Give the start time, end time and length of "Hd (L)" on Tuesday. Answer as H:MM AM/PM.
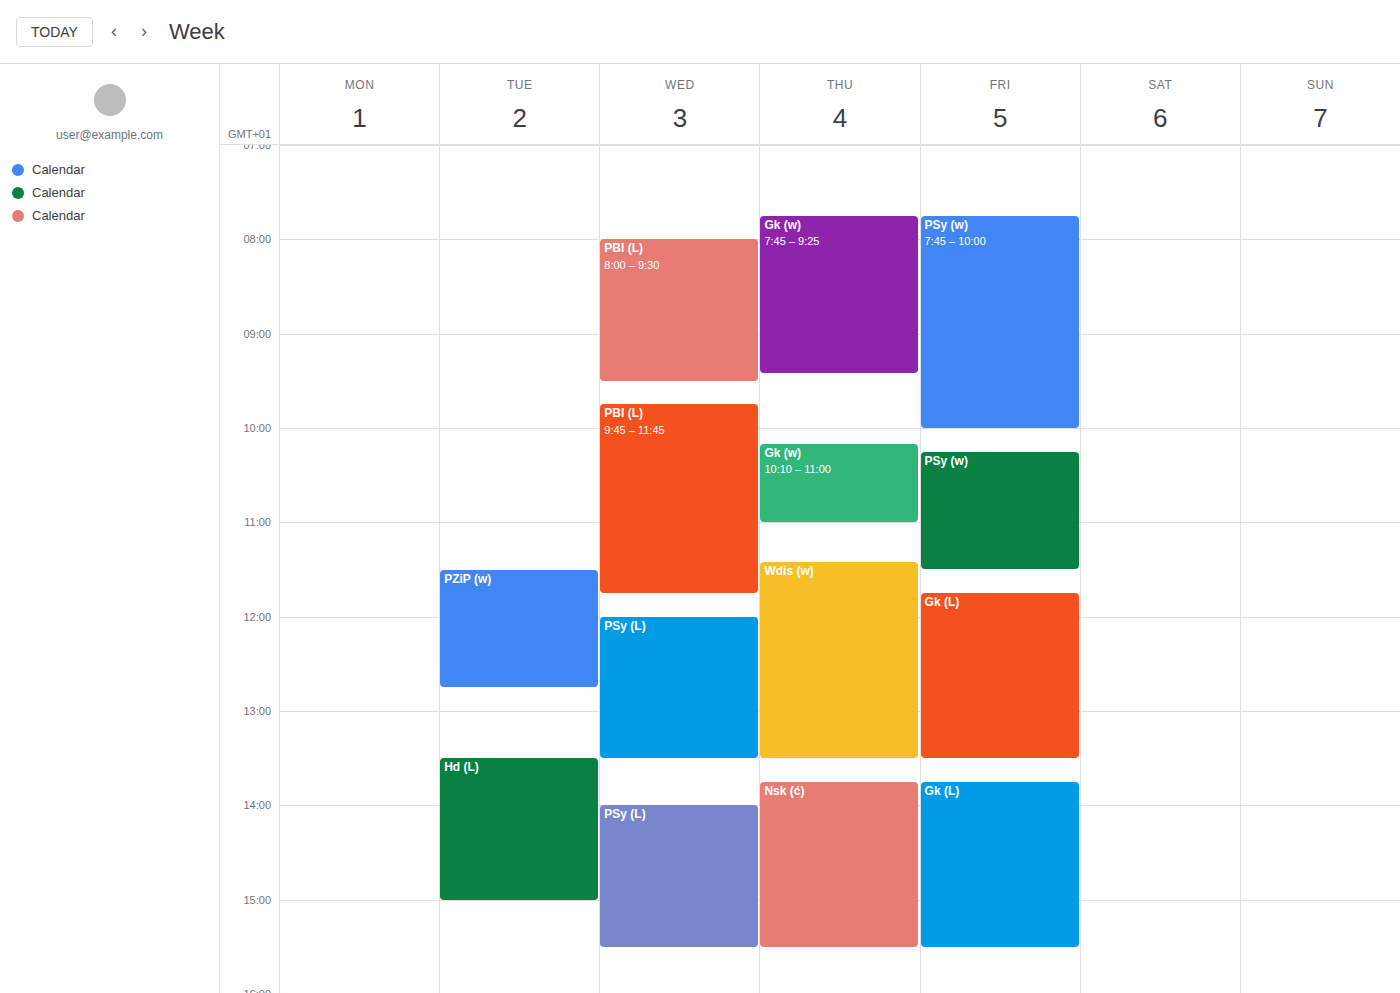
1:30 PM to 3:00 PM, 1 hour 30 minutes